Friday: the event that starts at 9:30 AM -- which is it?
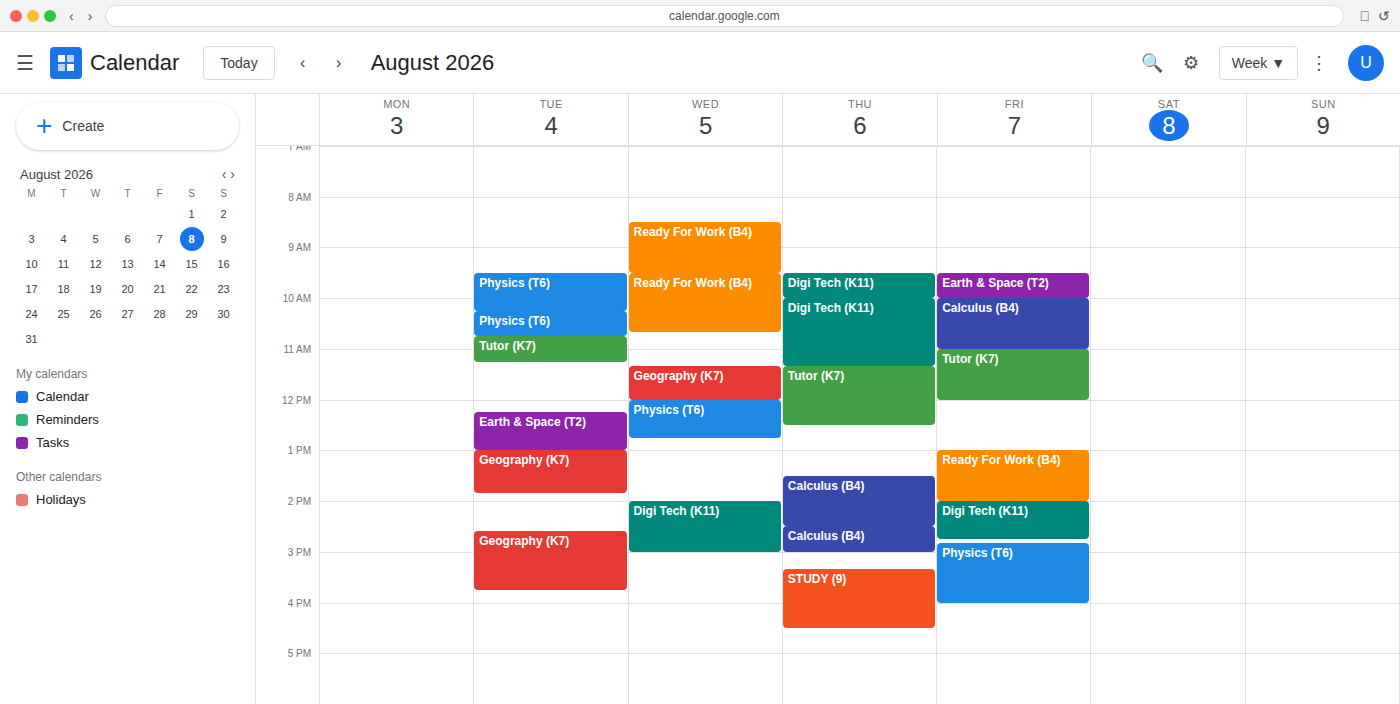
"Earth & Space (T2)"